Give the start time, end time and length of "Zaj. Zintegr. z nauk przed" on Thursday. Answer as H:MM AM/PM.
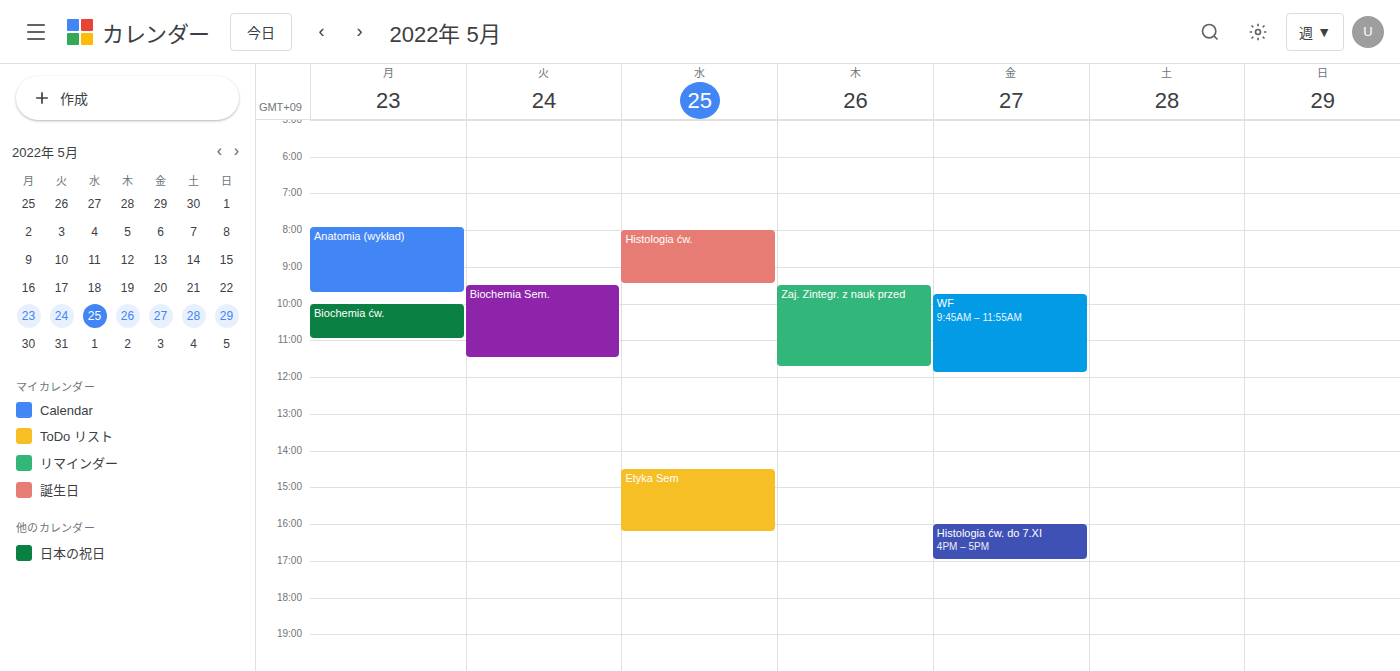
9:30 AM to 11:45 AM, 2 hours 15 minutes